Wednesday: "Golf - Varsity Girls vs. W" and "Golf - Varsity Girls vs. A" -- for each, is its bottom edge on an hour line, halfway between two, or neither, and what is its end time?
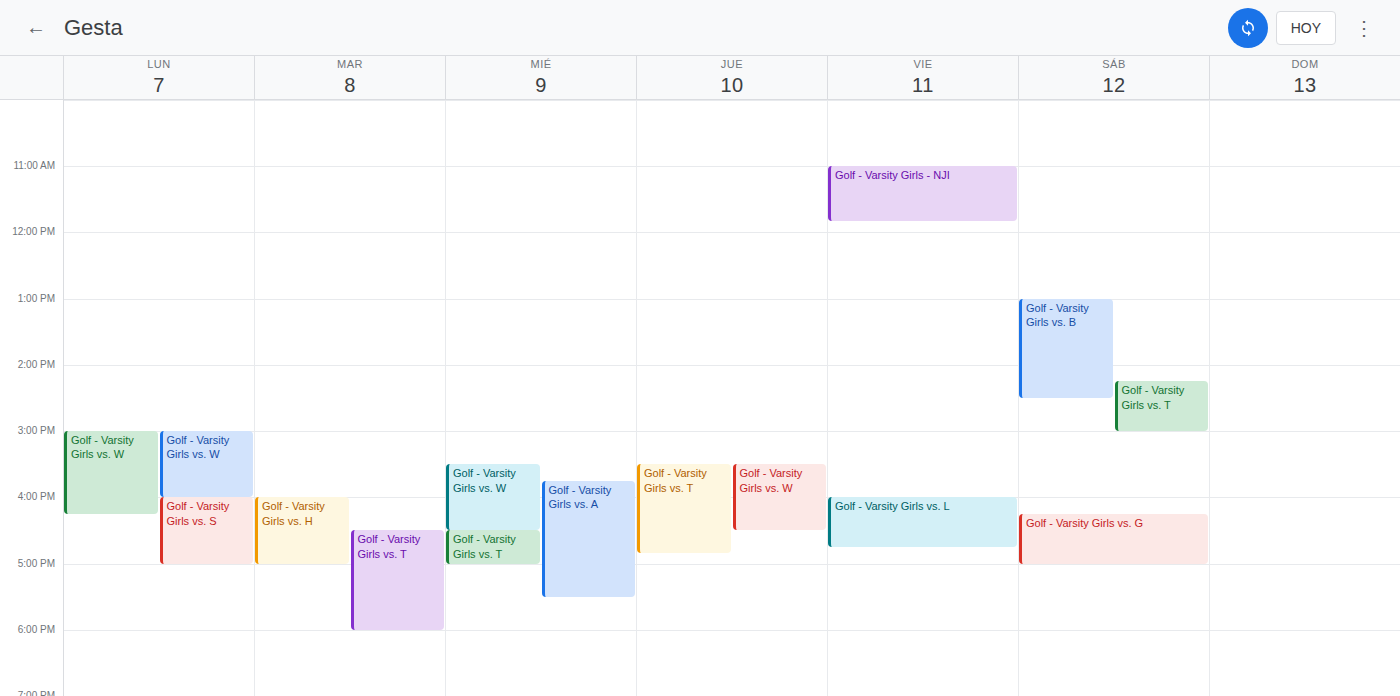
"Golf - Varsity Girls vs. W": 4:30 PM, halfway between the 4 PM and 5 PM lines. "Golf - Varsity Girls vs. A": 5:30 PM, halfway between the 5 PM and 6 PM lines.